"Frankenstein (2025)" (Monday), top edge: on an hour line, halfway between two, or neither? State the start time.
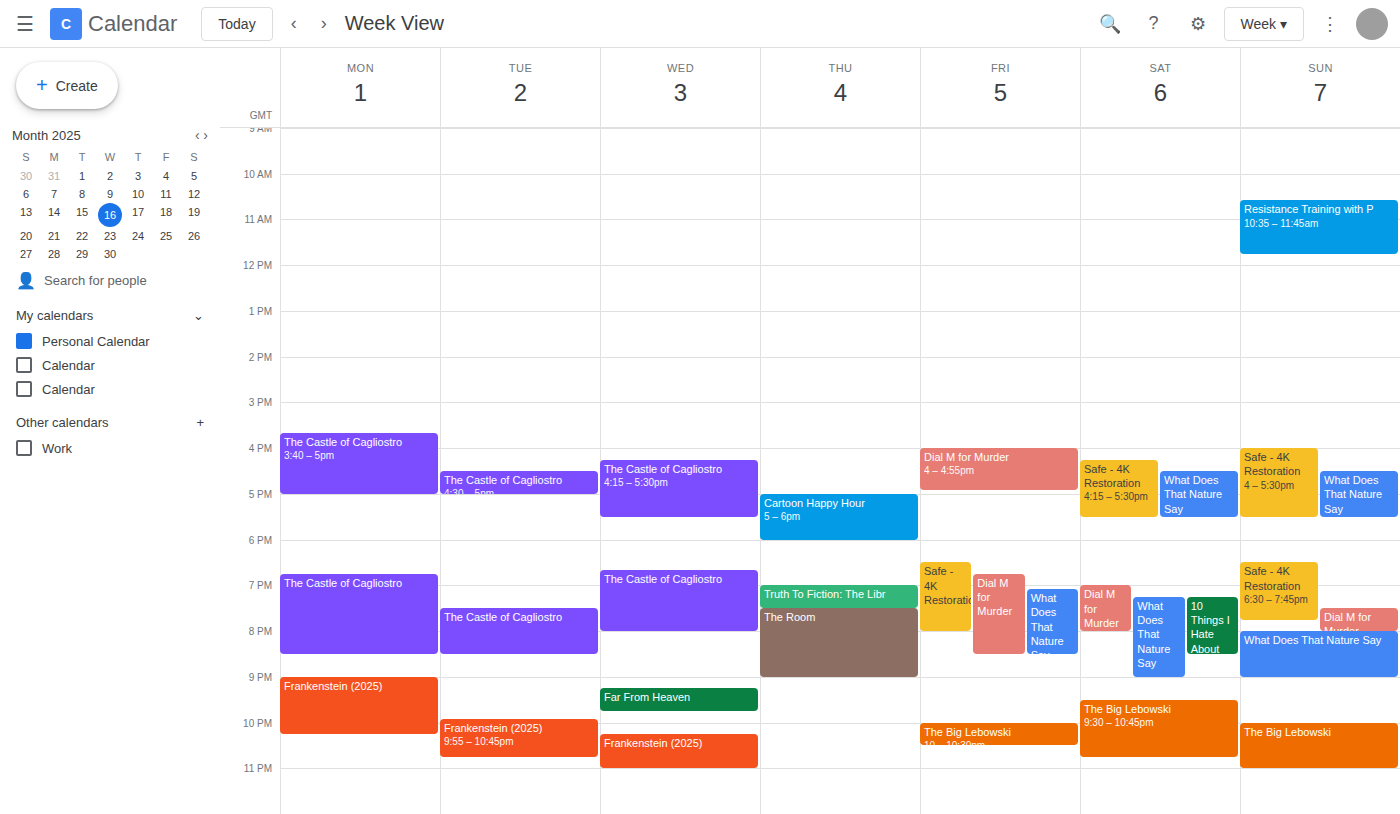
9:00 PM -- exactly on the 9 PM line.